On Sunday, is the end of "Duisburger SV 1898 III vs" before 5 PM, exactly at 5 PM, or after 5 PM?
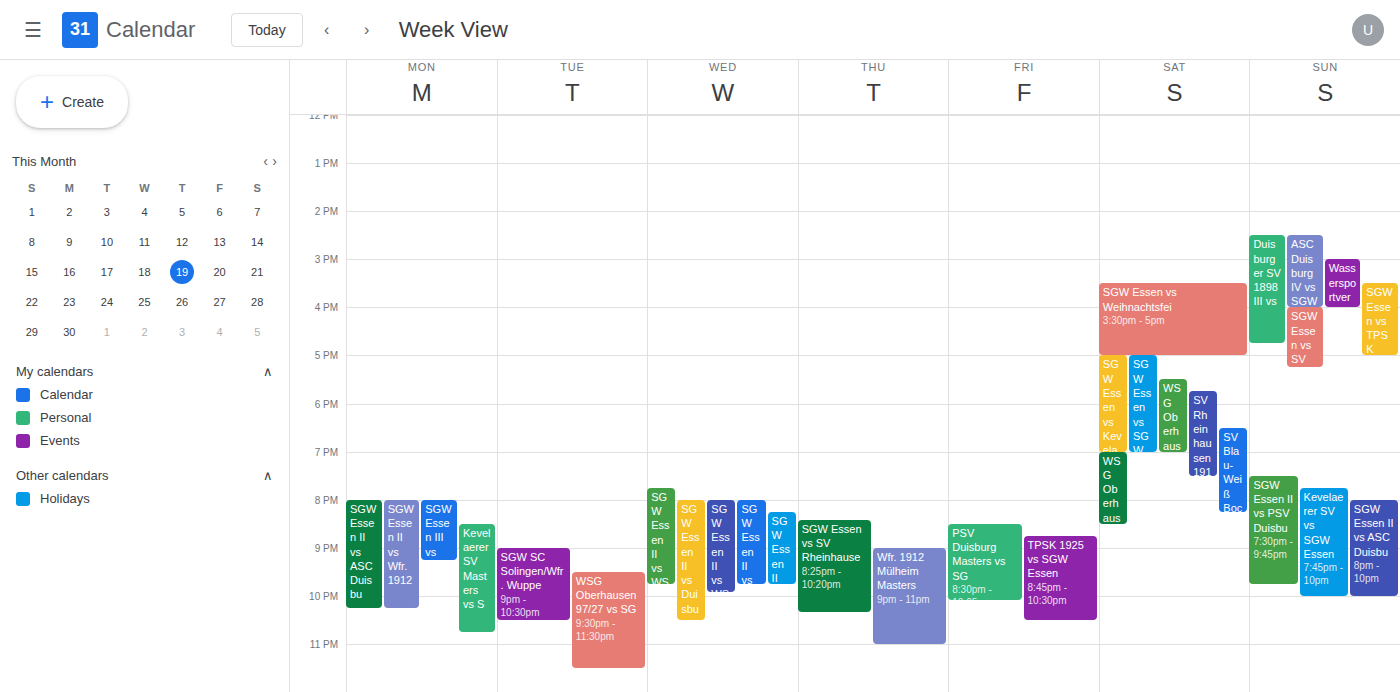
4:45 PM -- before 5 PM, 15 minutes above the 5 PM line.